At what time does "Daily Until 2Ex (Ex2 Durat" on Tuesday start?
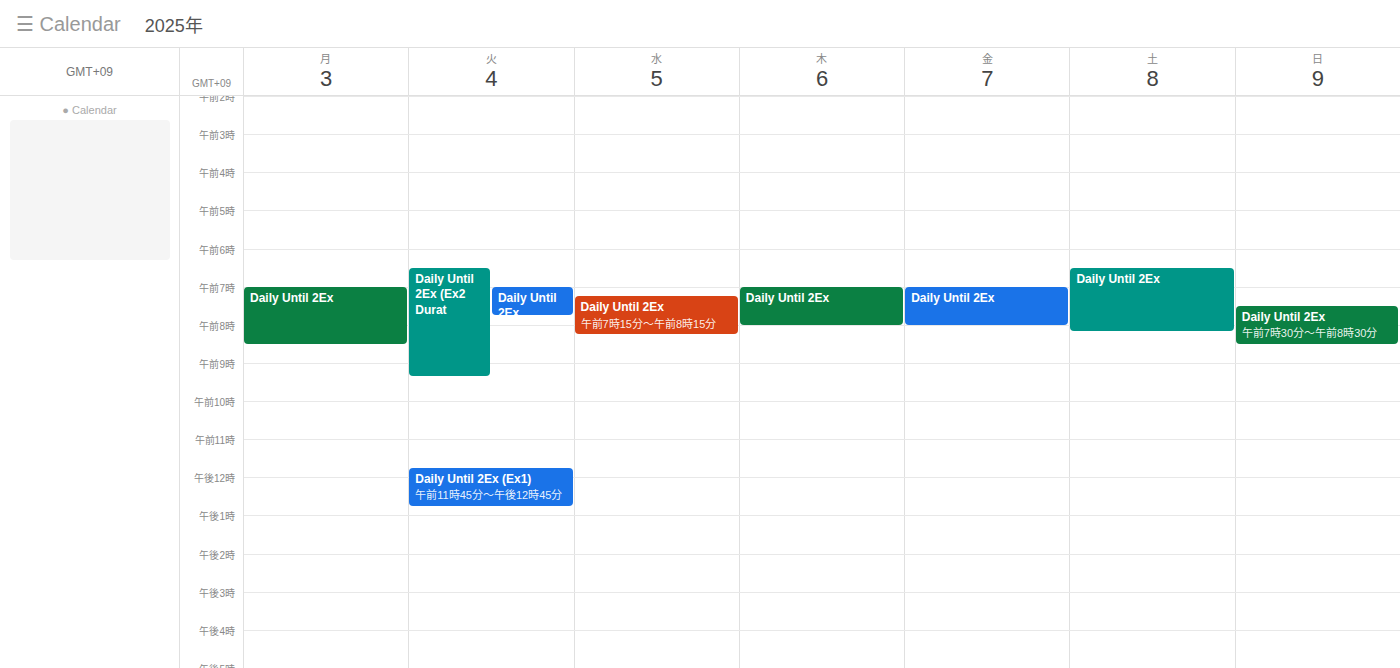
6:30 AM